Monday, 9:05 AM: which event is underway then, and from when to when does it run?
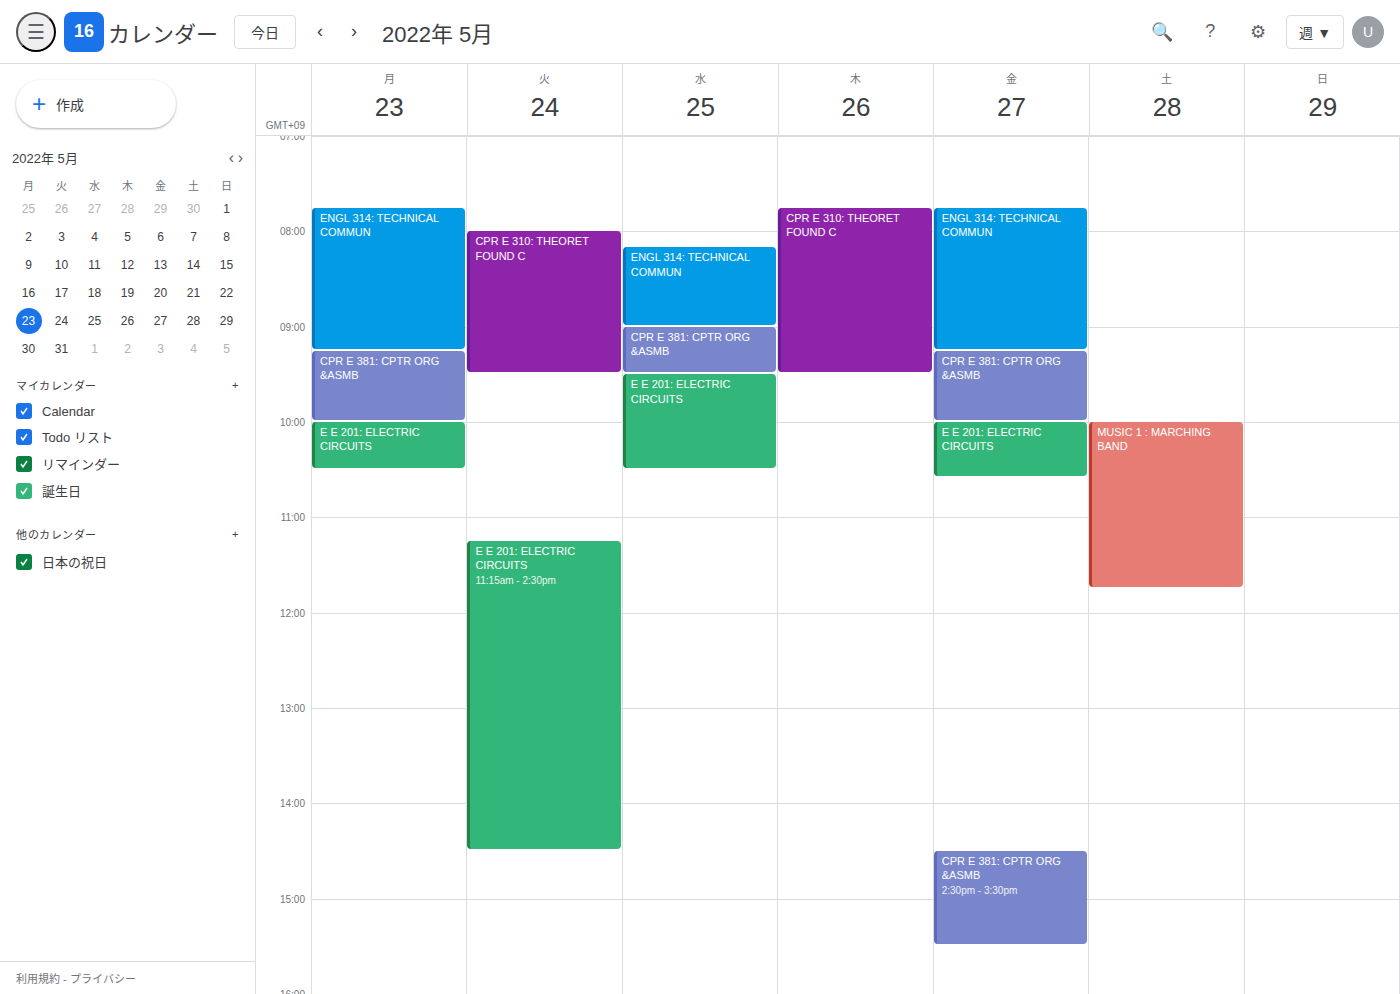
"ENGL 314: TECHNICAL COMMUN", 7:45 AM to 9:15 AM